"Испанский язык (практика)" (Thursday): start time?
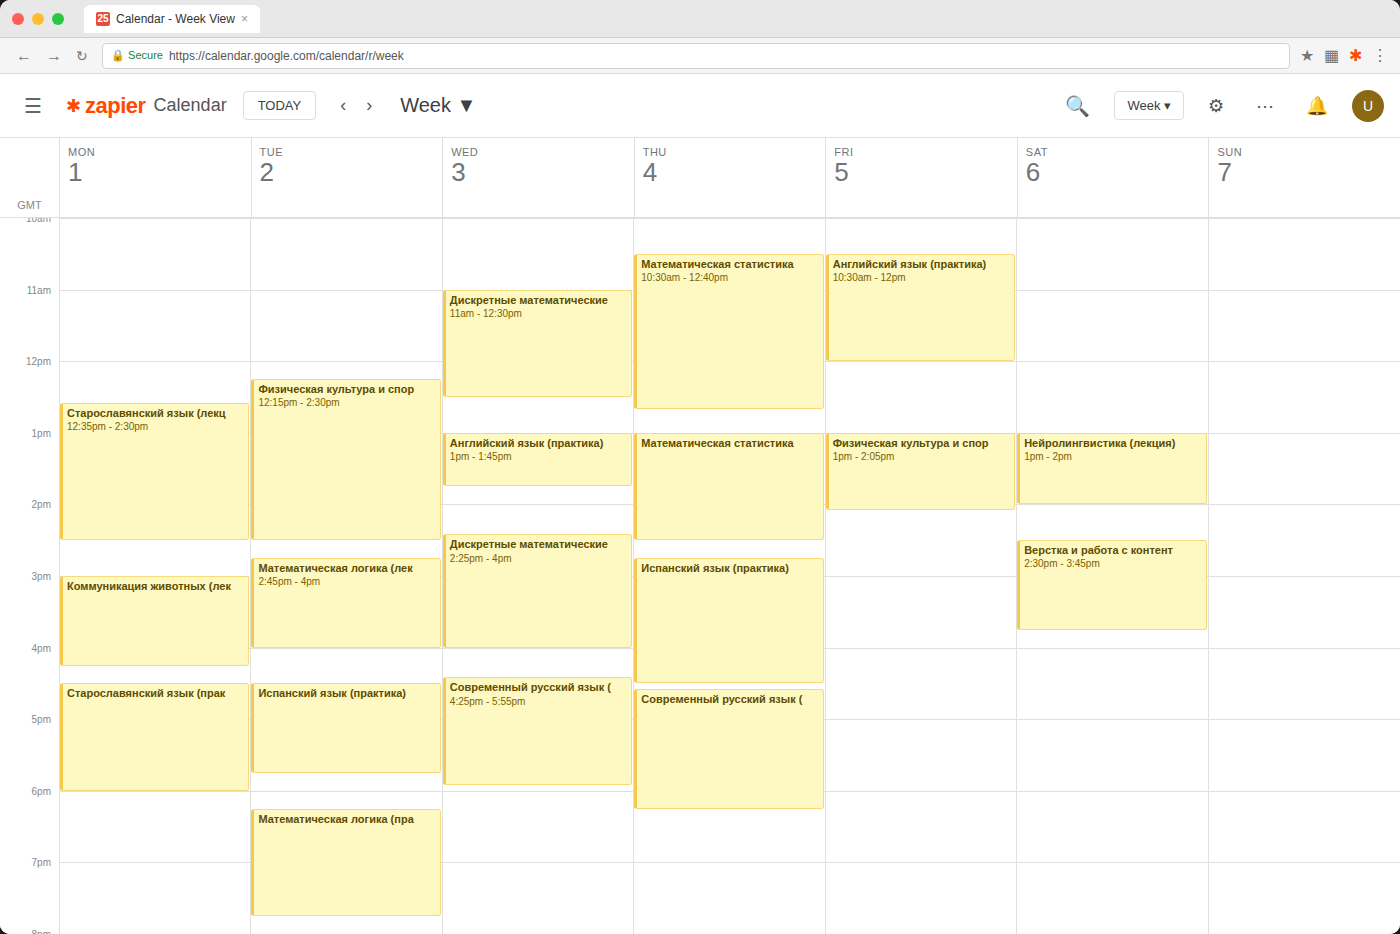
2:45 PM